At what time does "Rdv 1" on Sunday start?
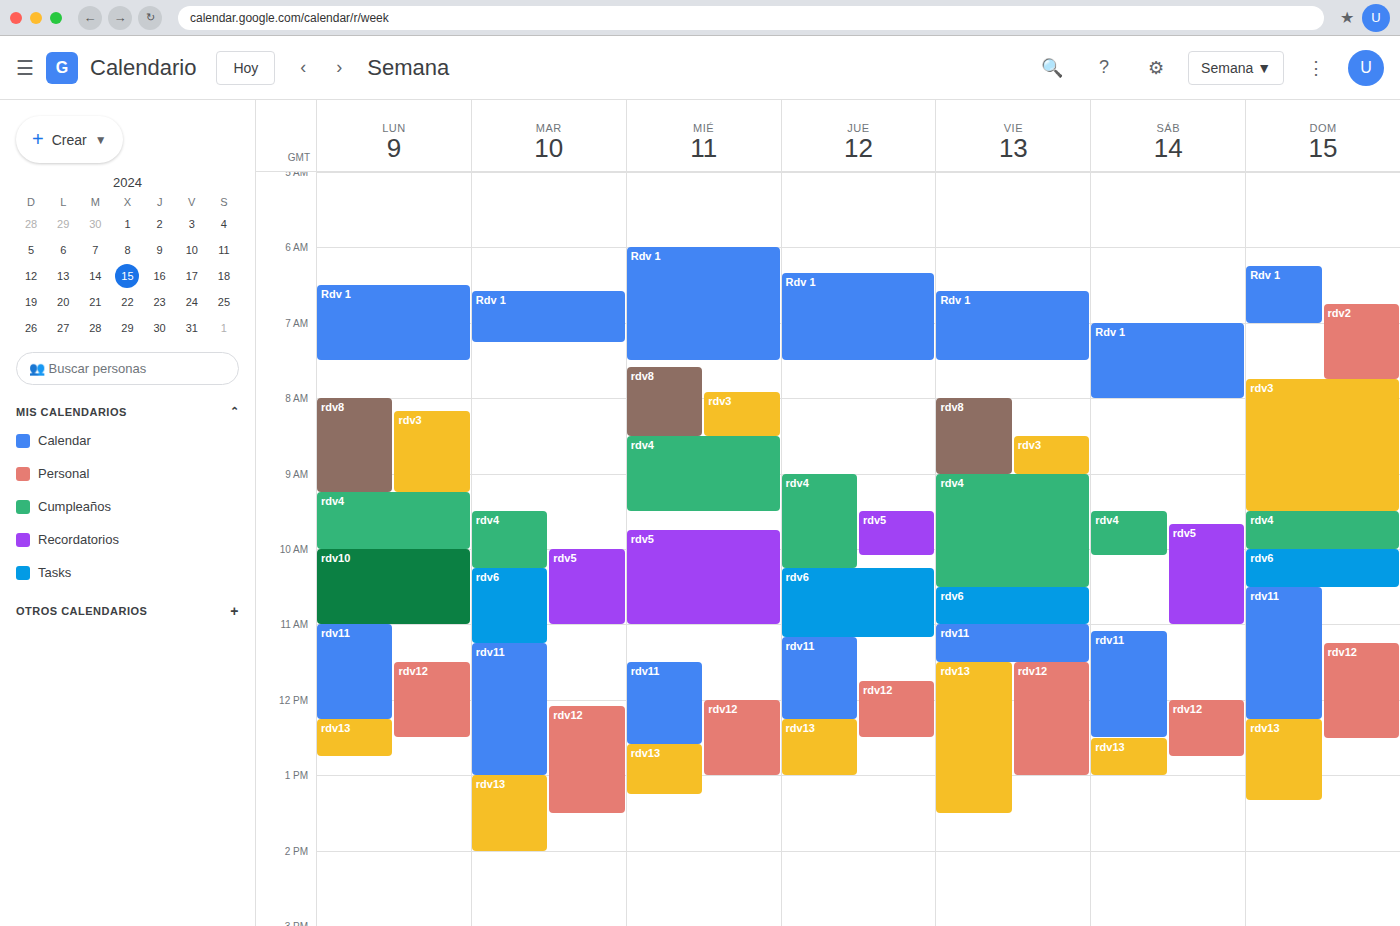
06:15